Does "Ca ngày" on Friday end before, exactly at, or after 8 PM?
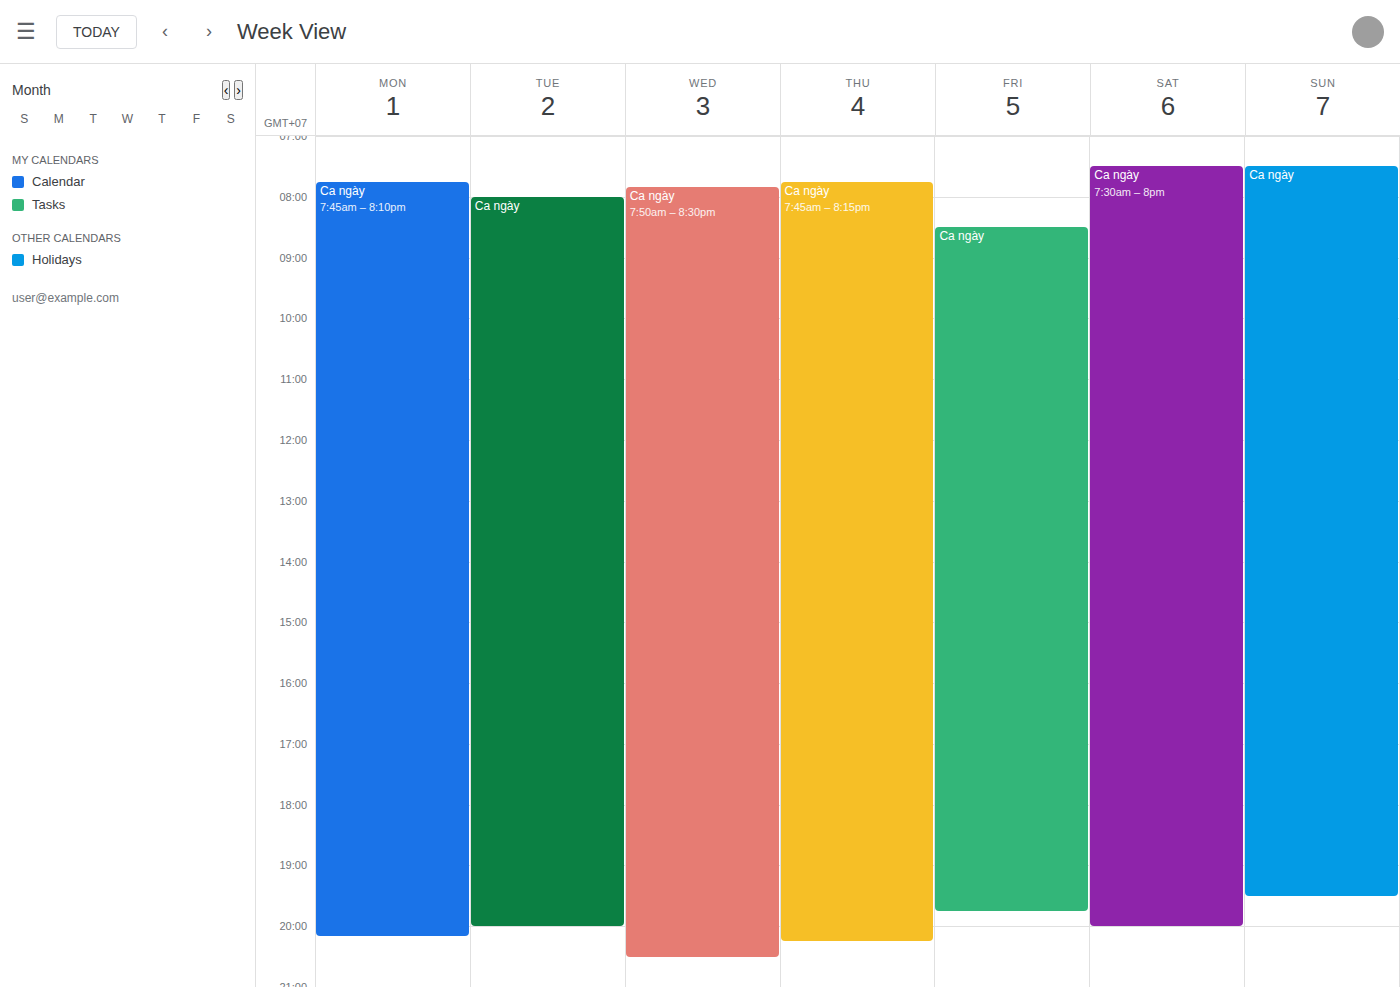
7:45 PM -- before 8 PM, 15 minutes above the 8 PM line.